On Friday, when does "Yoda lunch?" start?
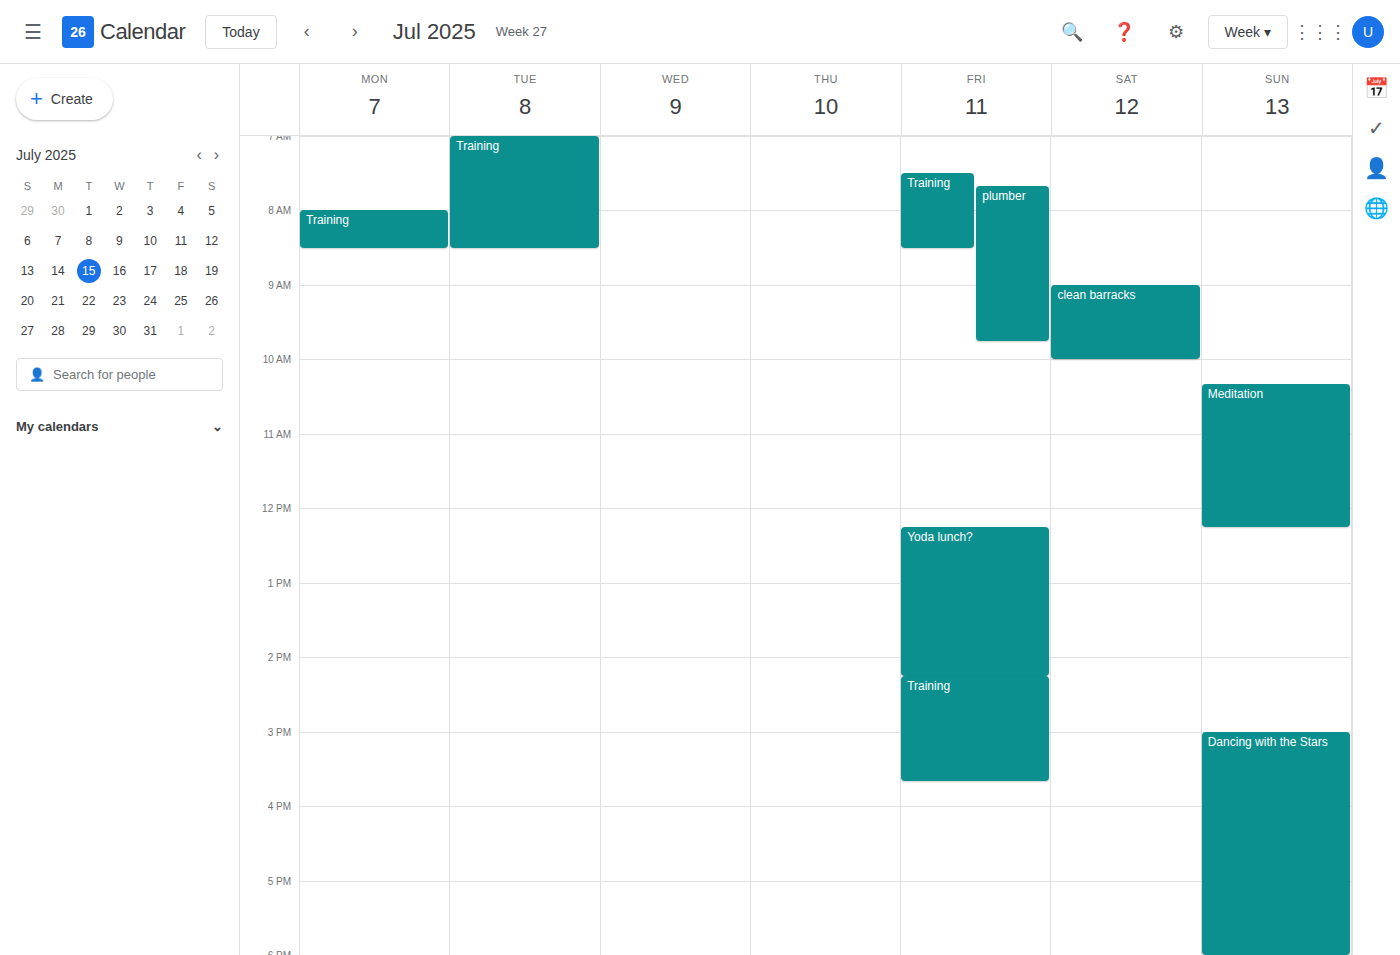
12:15 PM